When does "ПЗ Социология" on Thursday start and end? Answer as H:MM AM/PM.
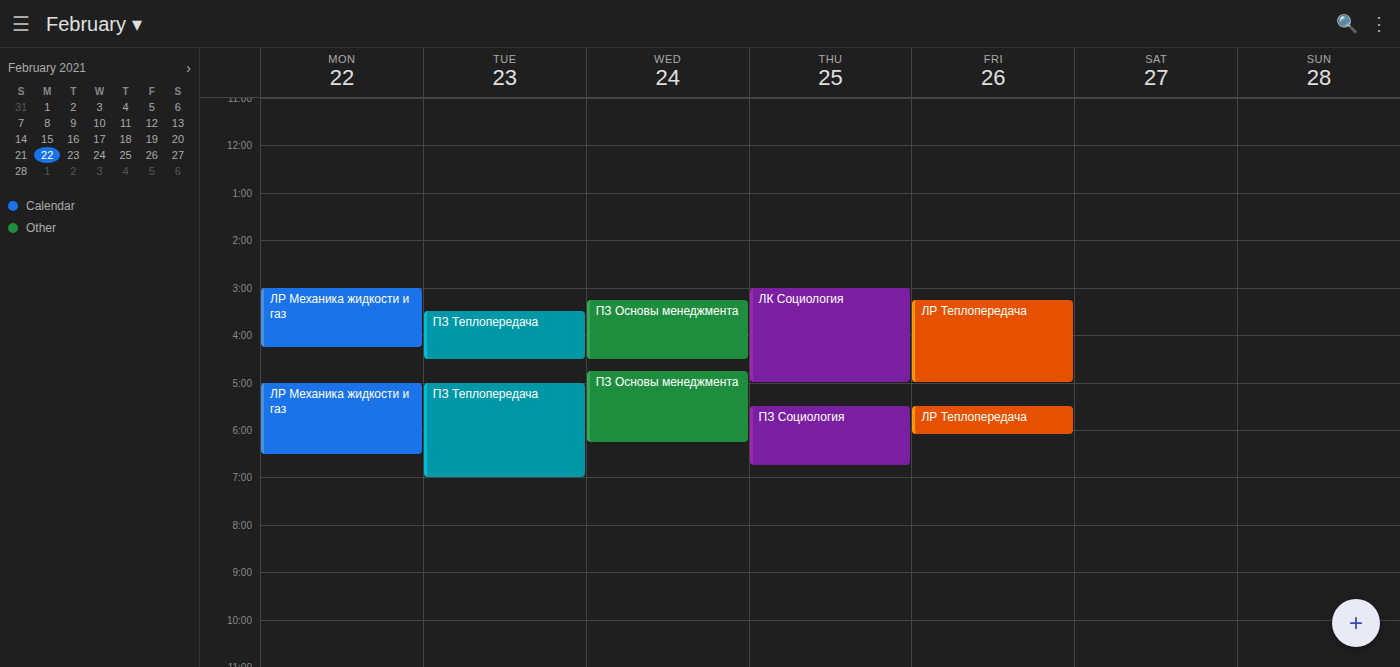
5:30 PM to 6:45 PM